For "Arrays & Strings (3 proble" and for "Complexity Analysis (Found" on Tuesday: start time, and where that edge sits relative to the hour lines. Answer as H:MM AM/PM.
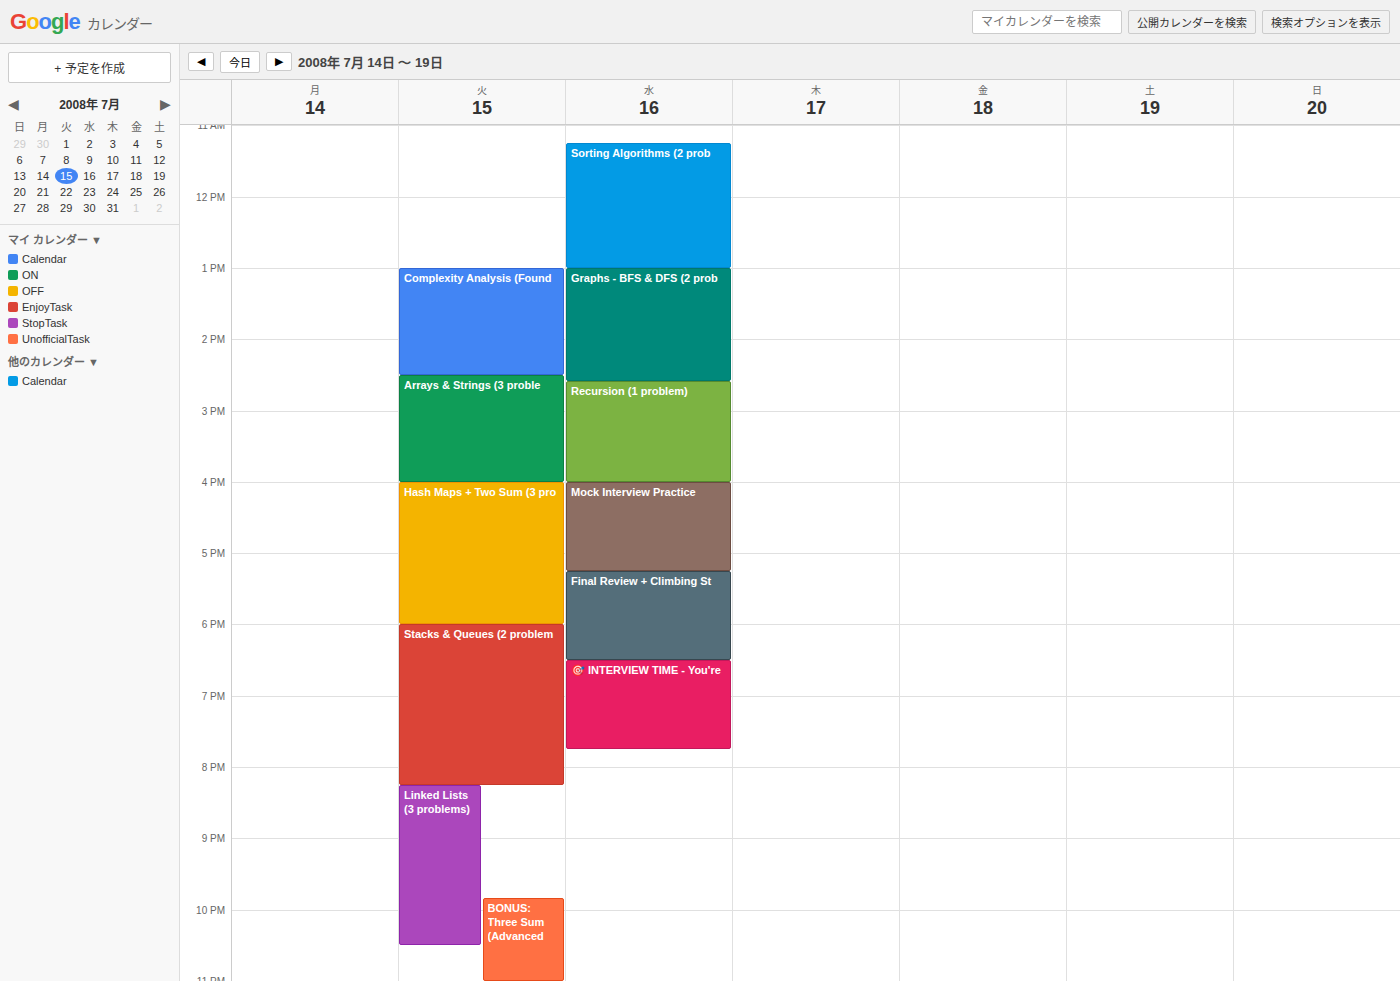
"Arrays & Strings (3 proble": 2:30 PM, halfway between the 2 PM and 3 PM lines. "Complexity Analysis (Found": 1:00 PM, exactly on the 1 PM line.